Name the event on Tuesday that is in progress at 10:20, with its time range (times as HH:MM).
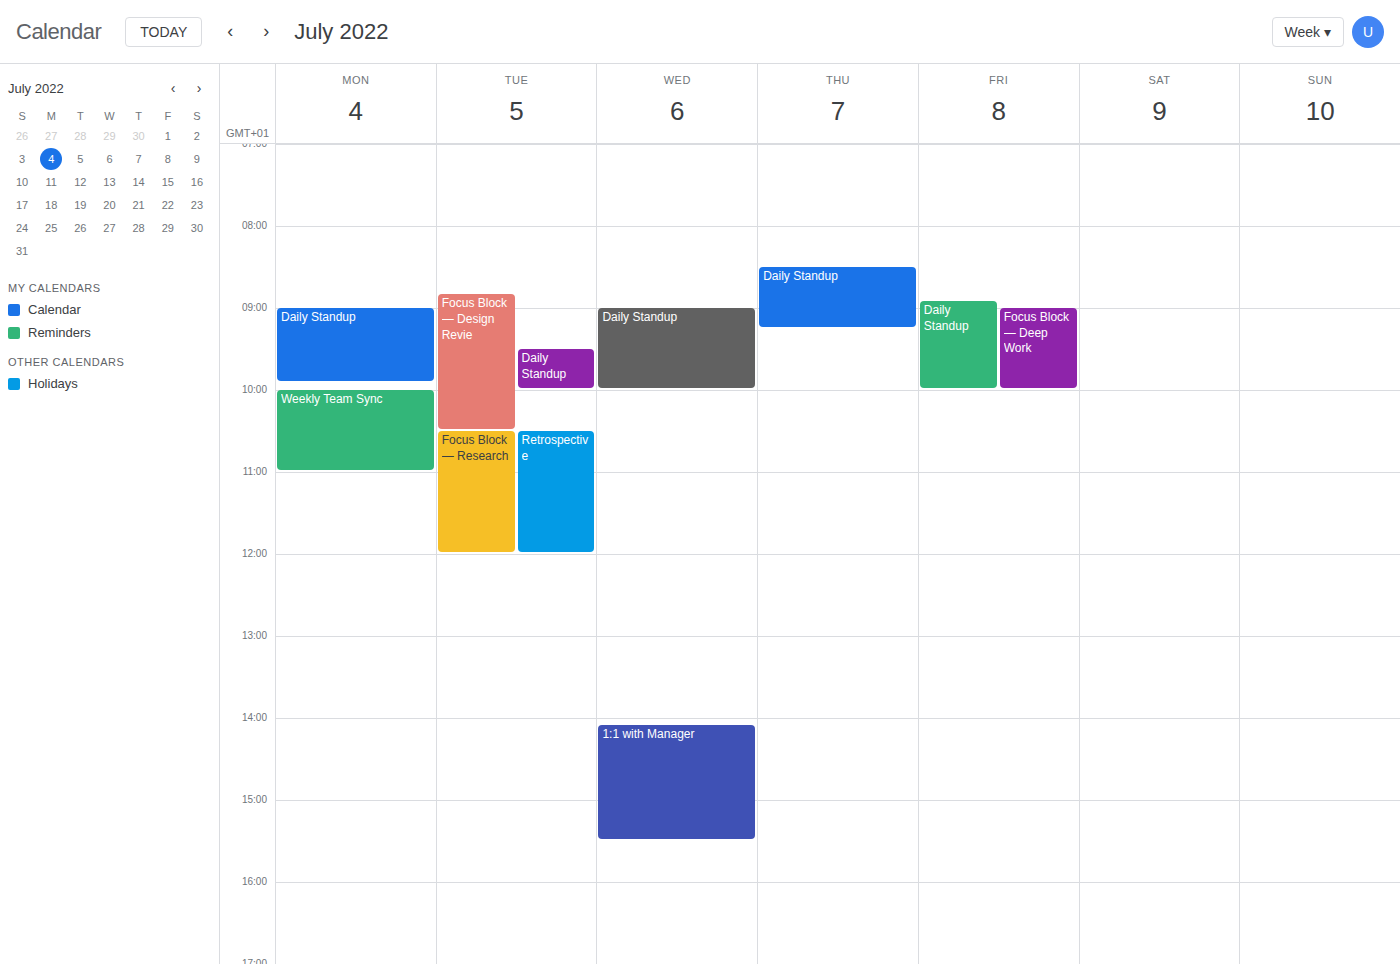
"Focus Block — Design Revie", 08:50 to 10:30